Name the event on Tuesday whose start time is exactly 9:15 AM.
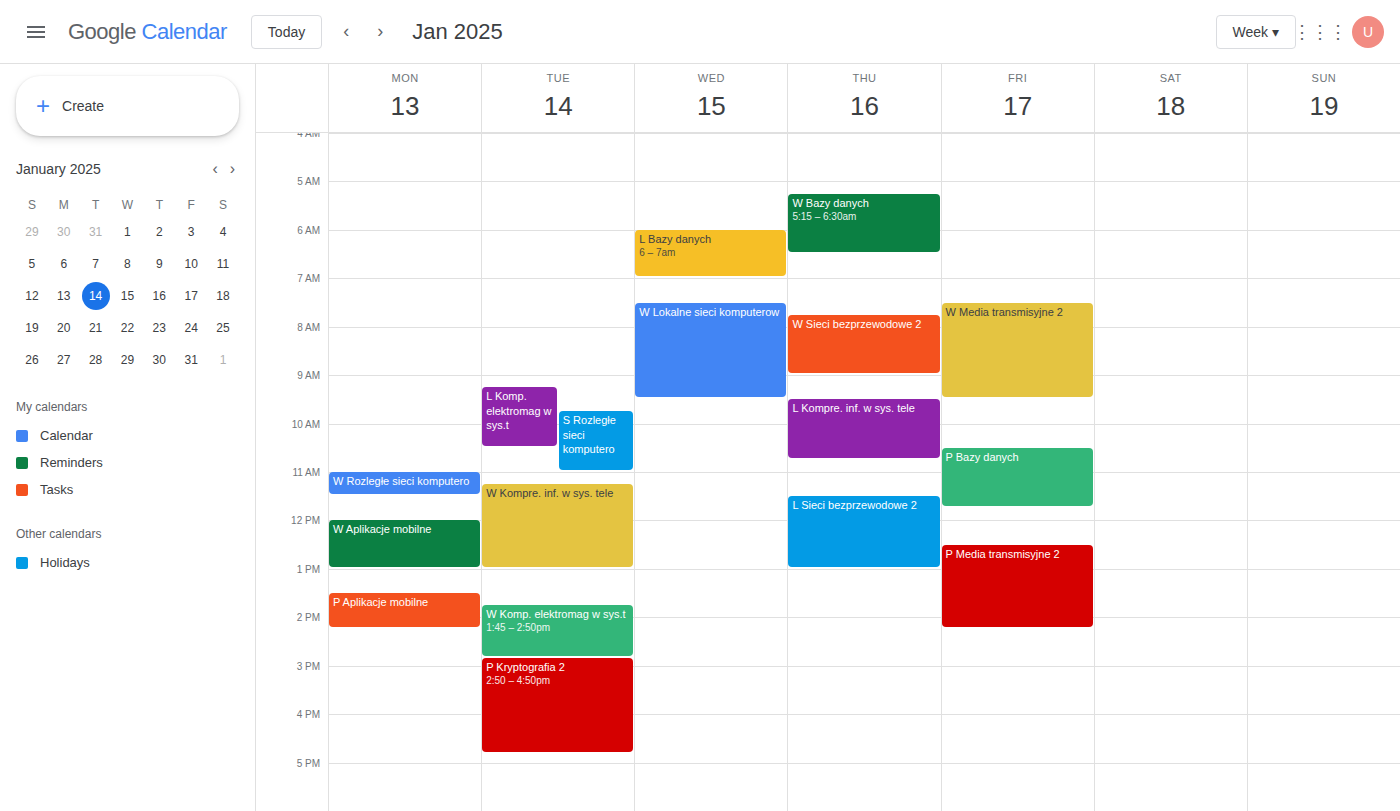
"L Komp. elektromag w sys.t"